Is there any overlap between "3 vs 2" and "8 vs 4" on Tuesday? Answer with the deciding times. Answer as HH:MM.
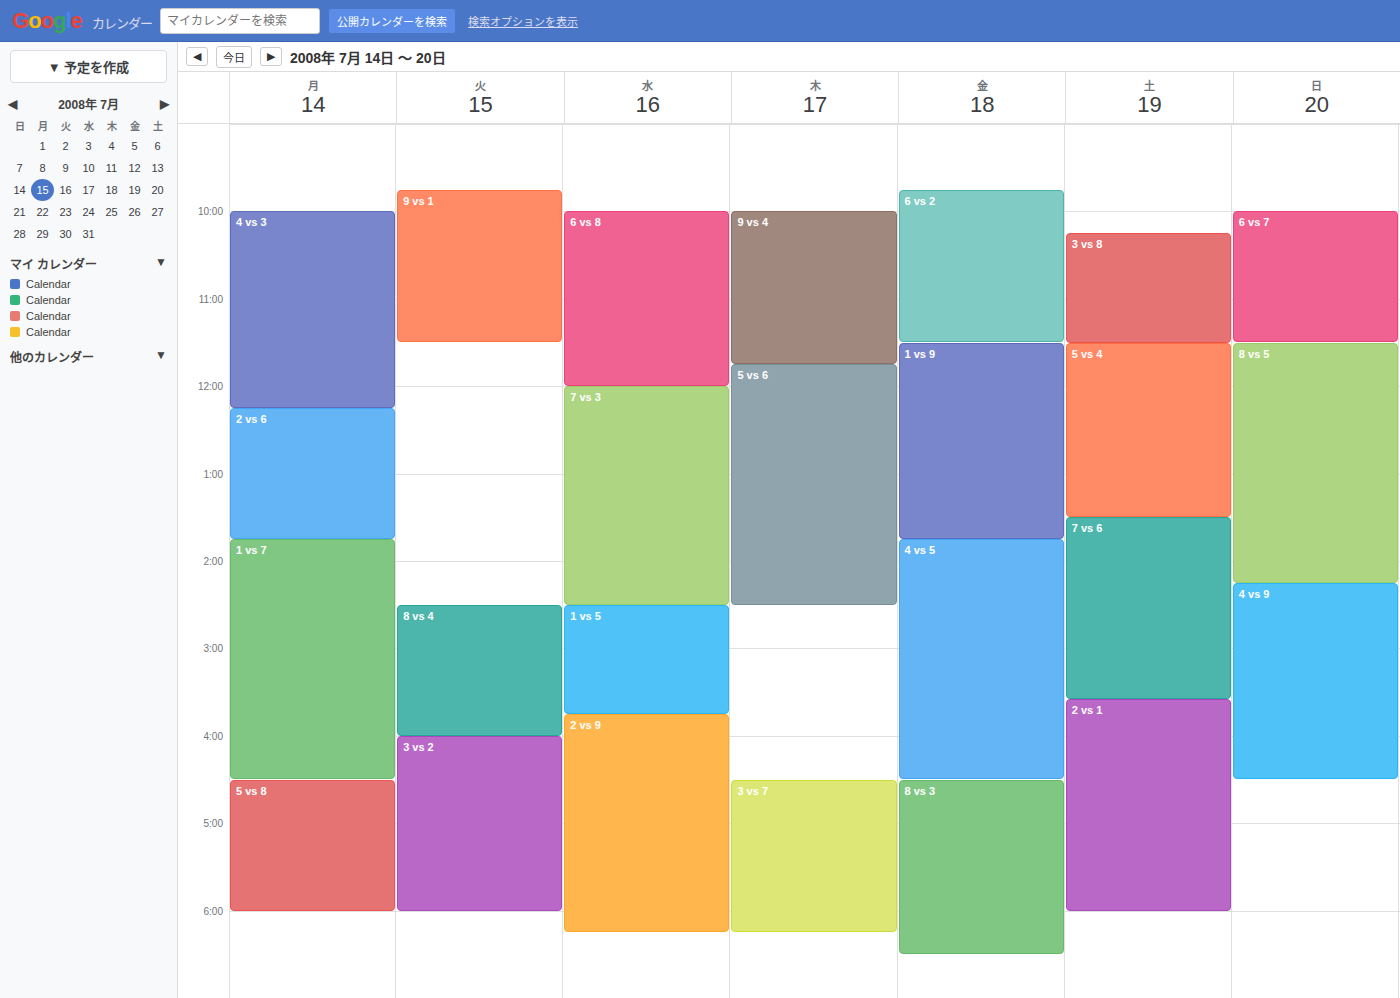
"8 vs 4" ends at 16:00, exactly when "3 vs 2" starts -- they touch but do not overlap.